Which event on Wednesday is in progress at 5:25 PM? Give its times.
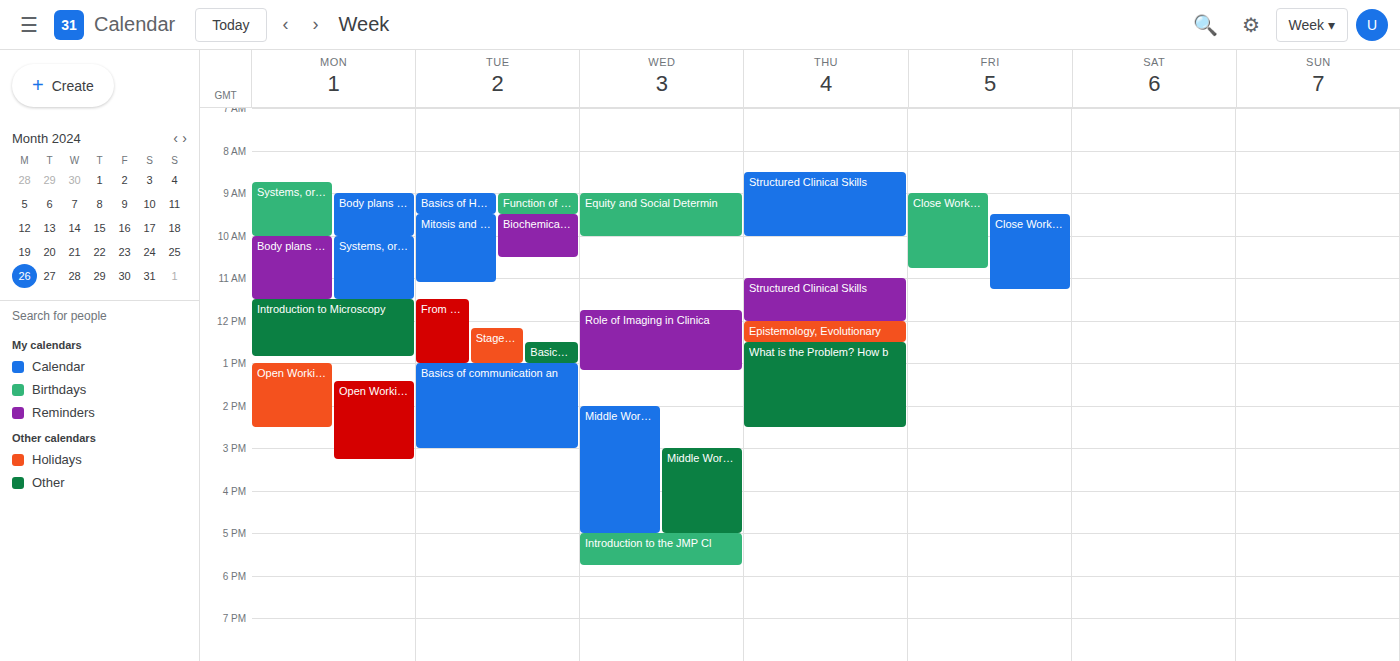
"Introduction to the JMP Cl", 5:00 PM to 5:45 PM